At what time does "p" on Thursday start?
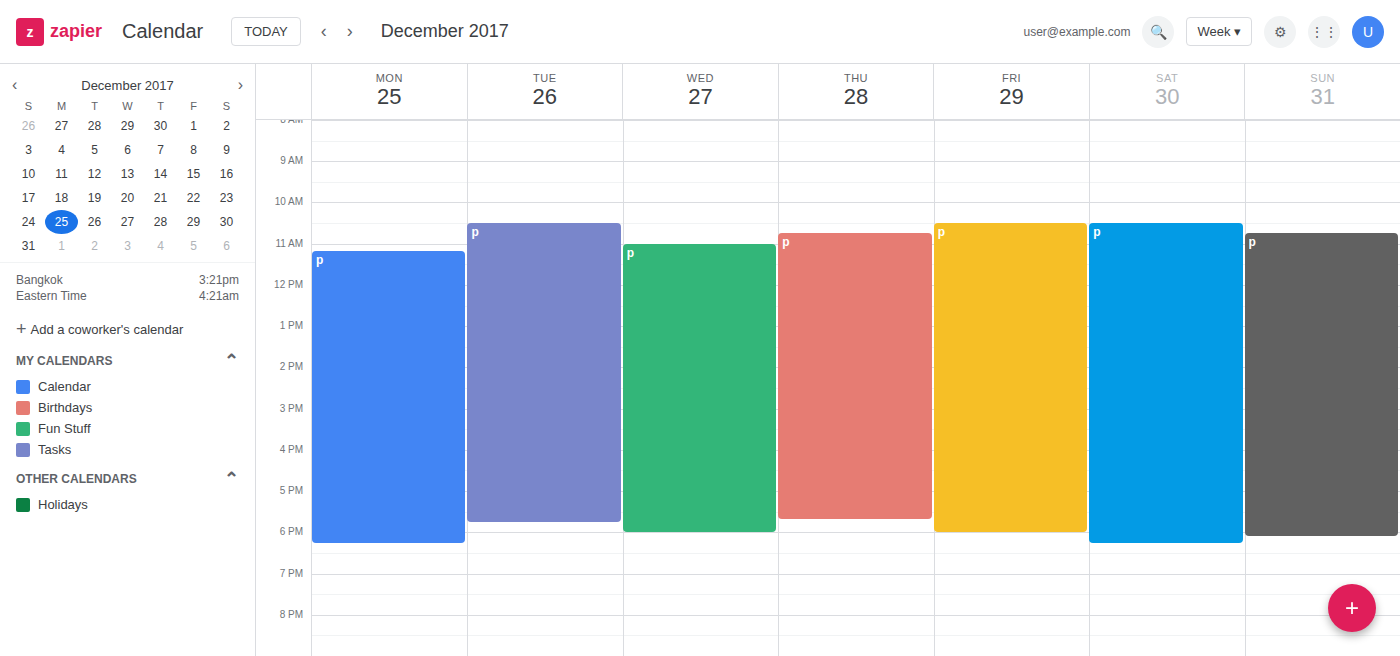
10:45 AM